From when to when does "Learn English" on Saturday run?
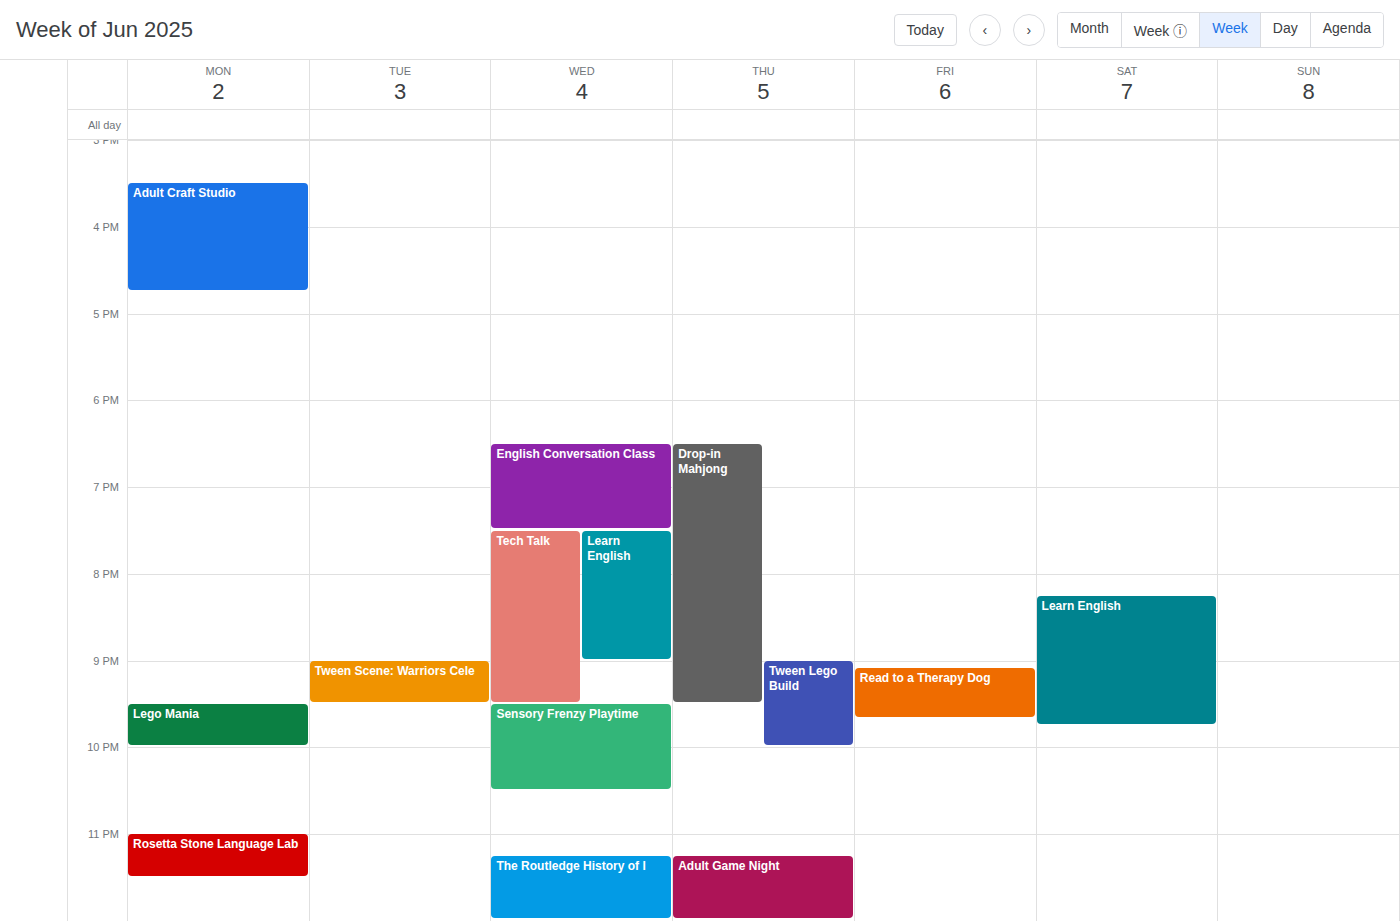
8:15 PM to 9:45 PM